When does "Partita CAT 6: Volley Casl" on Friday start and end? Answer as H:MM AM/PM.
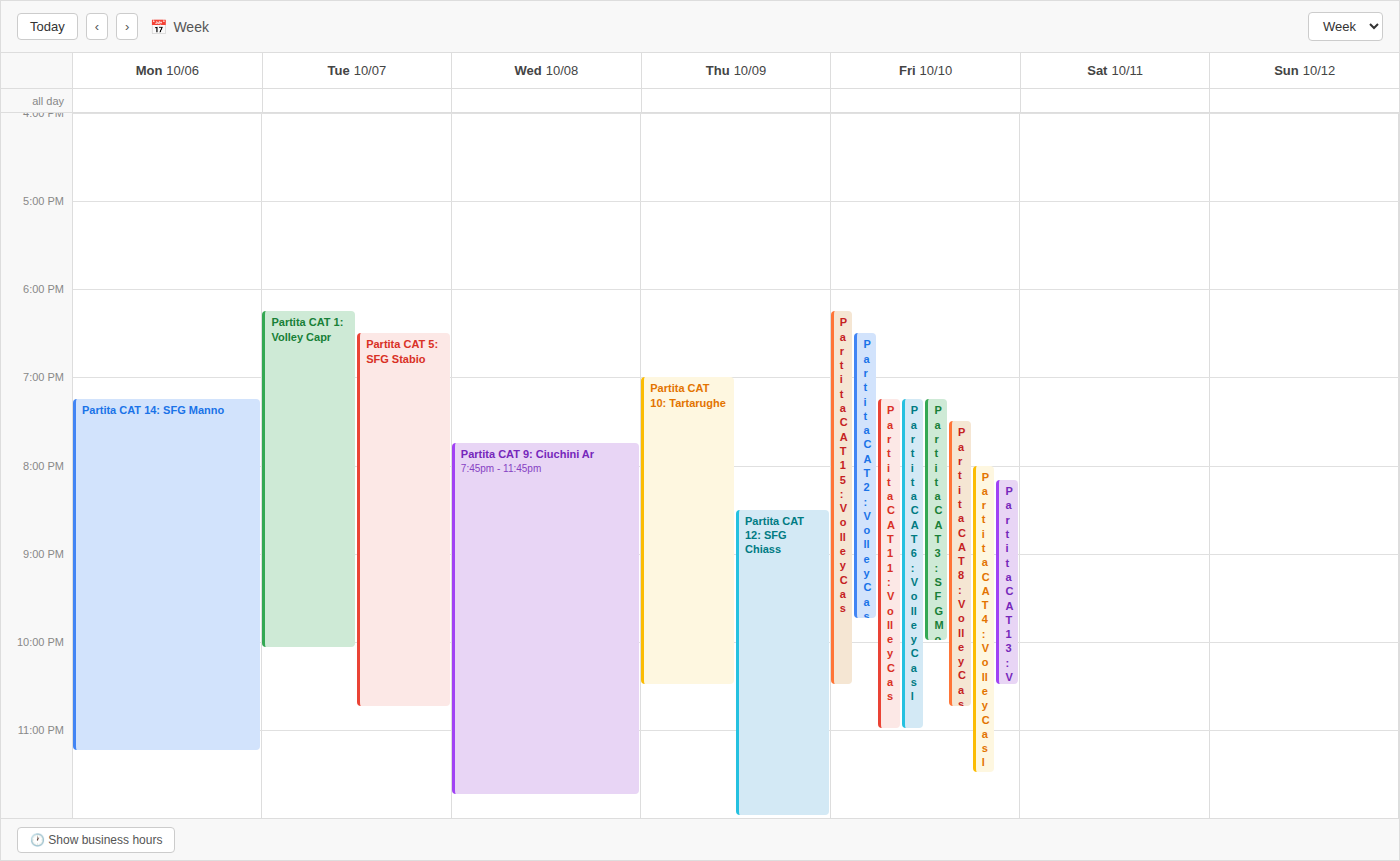
7:15 PM to 11:00 PM